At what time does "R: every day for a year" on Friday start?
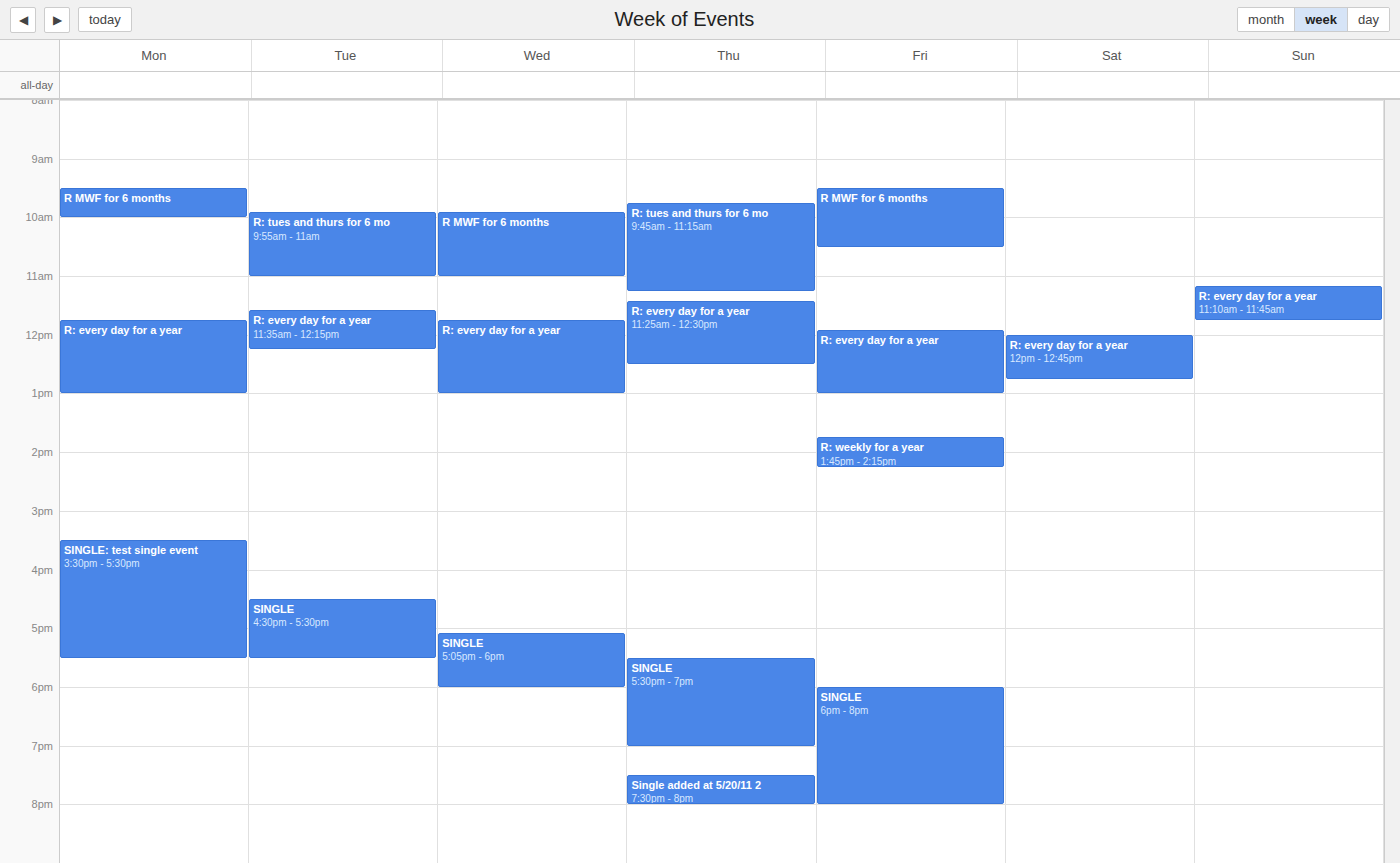
11:55 AM